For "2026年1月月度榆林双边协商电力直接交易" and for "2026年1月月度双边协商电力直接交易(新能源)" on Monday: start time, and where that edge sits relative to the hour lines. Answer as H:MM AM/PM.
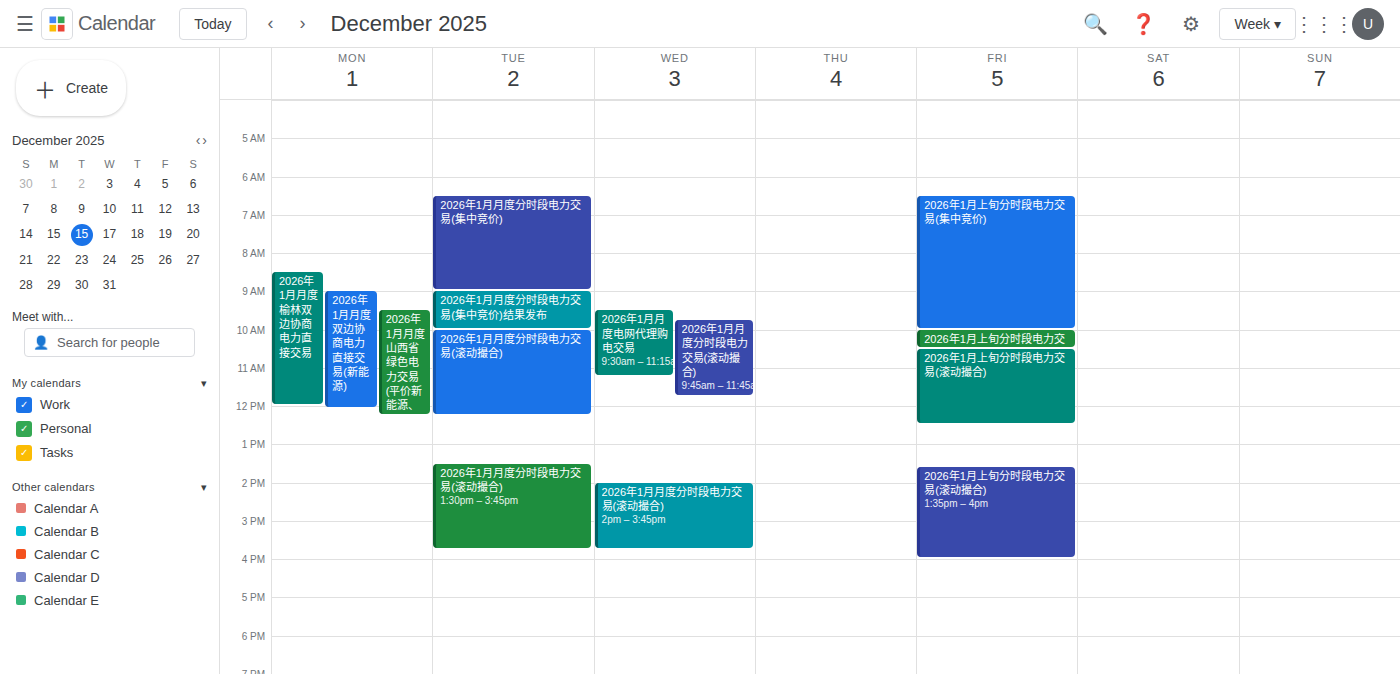
"2026年1月月度榆林双边协商电力直接交易": 8:30 AM, halfway between the 8 AM and 9 AM lines. "2026年1月月度双边协商电力直接交易(新能源)": 9:00 AM, exactly on the 9 AM line.